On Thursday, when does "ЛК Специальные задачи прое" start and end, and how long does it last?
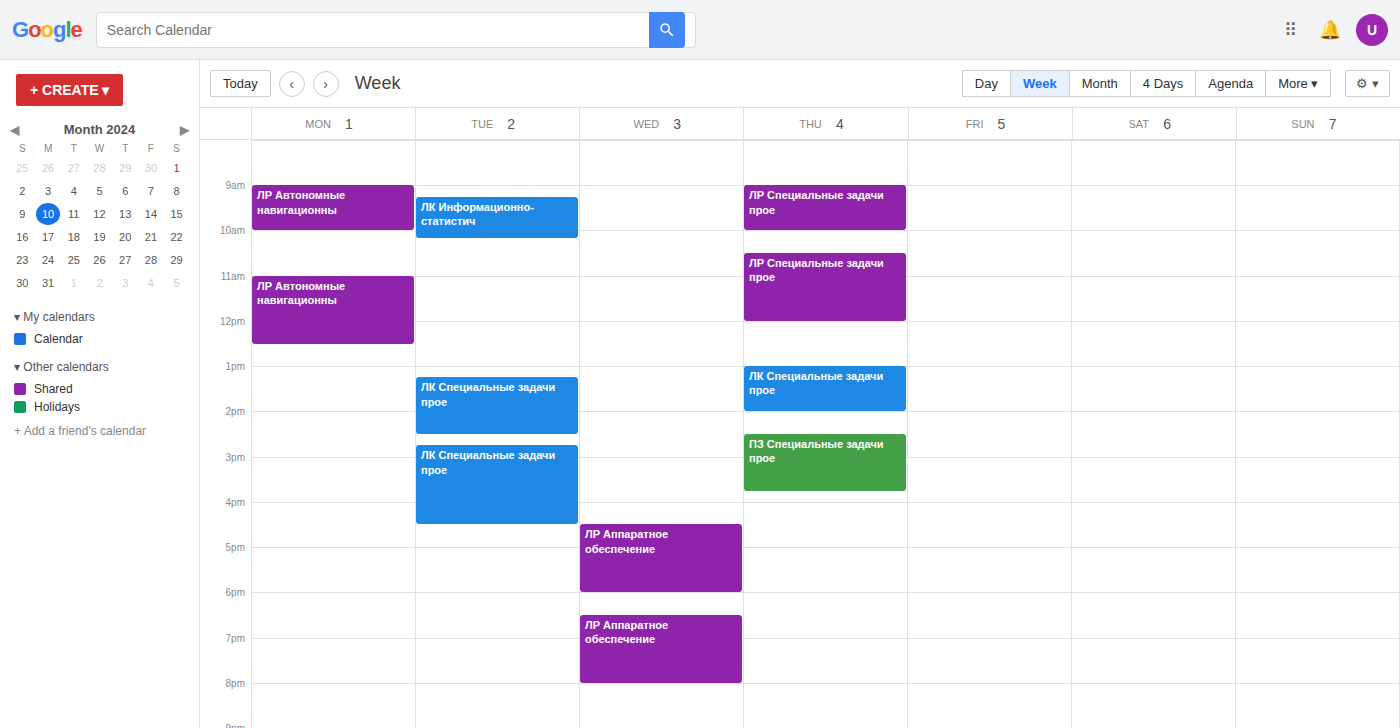
1:00 PM to 2:00 PM, 1 hour